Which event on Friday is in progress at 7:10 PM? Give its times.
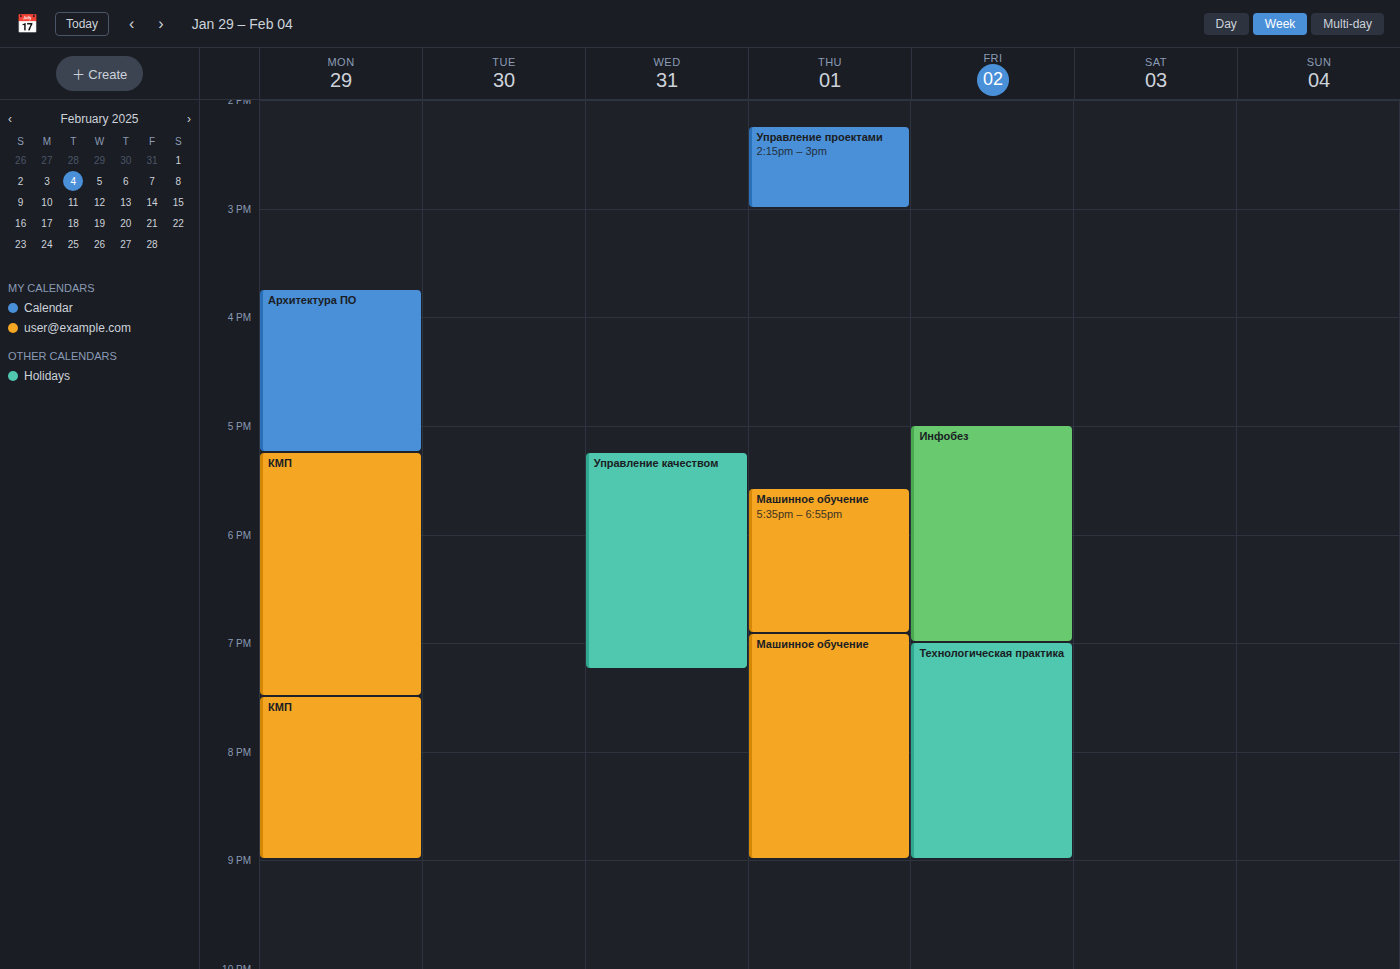
"Технологическая практика", 7:00 PM to 9:00 PM